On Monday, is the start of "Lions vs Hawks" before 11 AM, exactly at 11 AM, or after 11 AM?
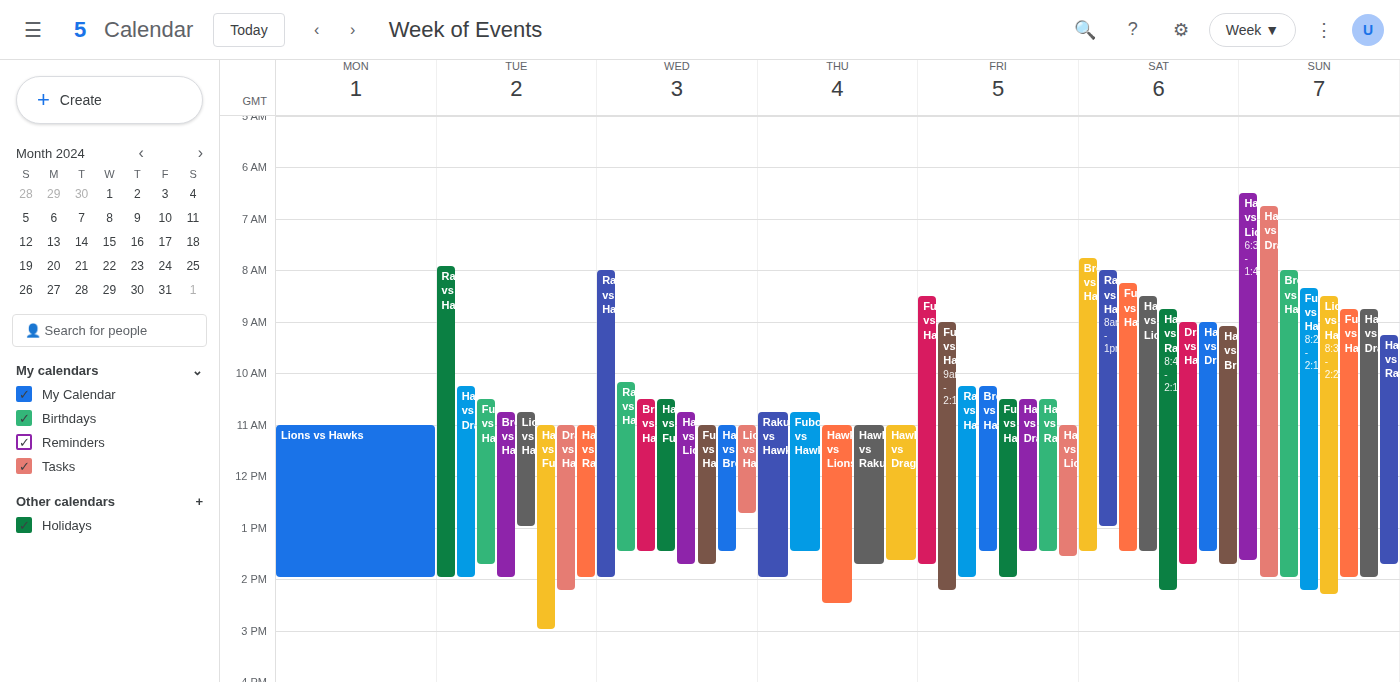
11:00 AM -- exactly at 11 AM, on the 11 AM line.